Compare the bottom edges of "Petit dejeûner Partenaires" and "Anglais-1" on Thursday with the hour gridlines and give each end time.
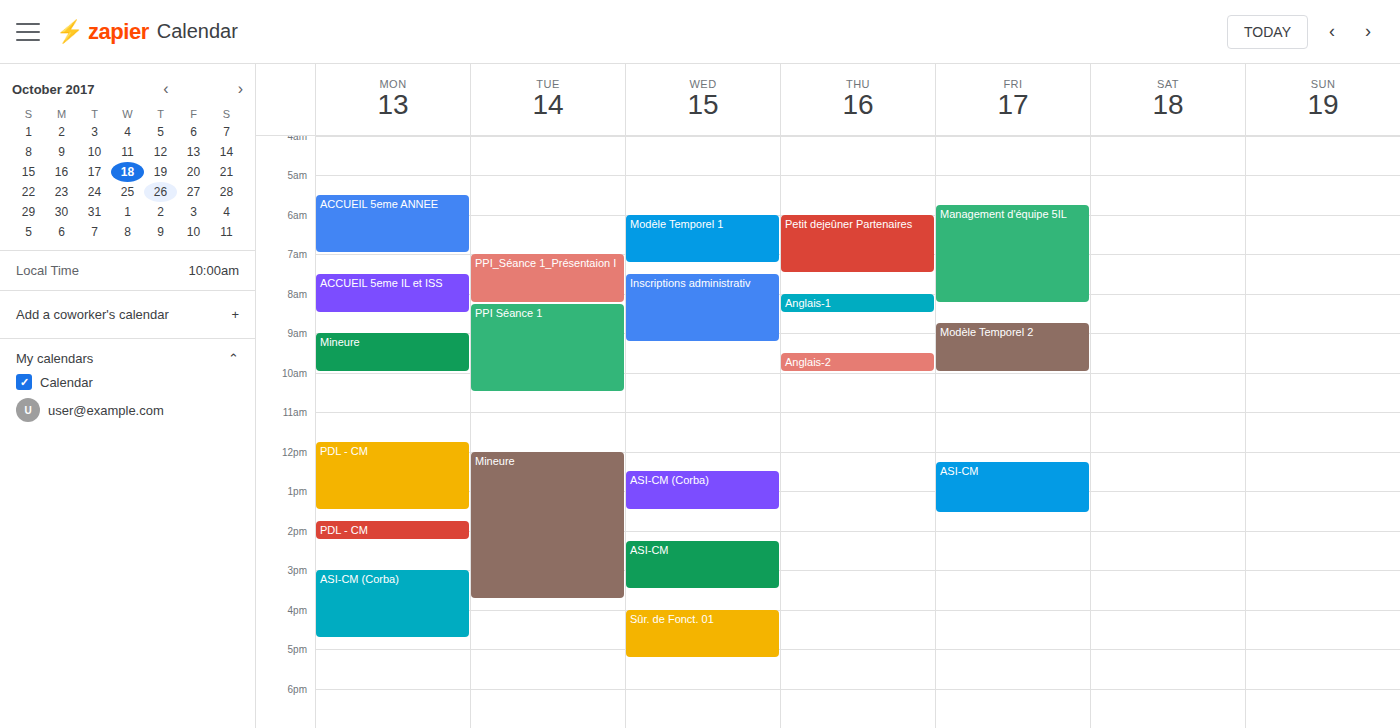
"Petit dejeûner Partenaires": 7:30 AM, halfway between the 7 AM and 8 AM lines. "Anglais-1": 8:30 AM, halfway between the 8 AM and 9 AM lines.